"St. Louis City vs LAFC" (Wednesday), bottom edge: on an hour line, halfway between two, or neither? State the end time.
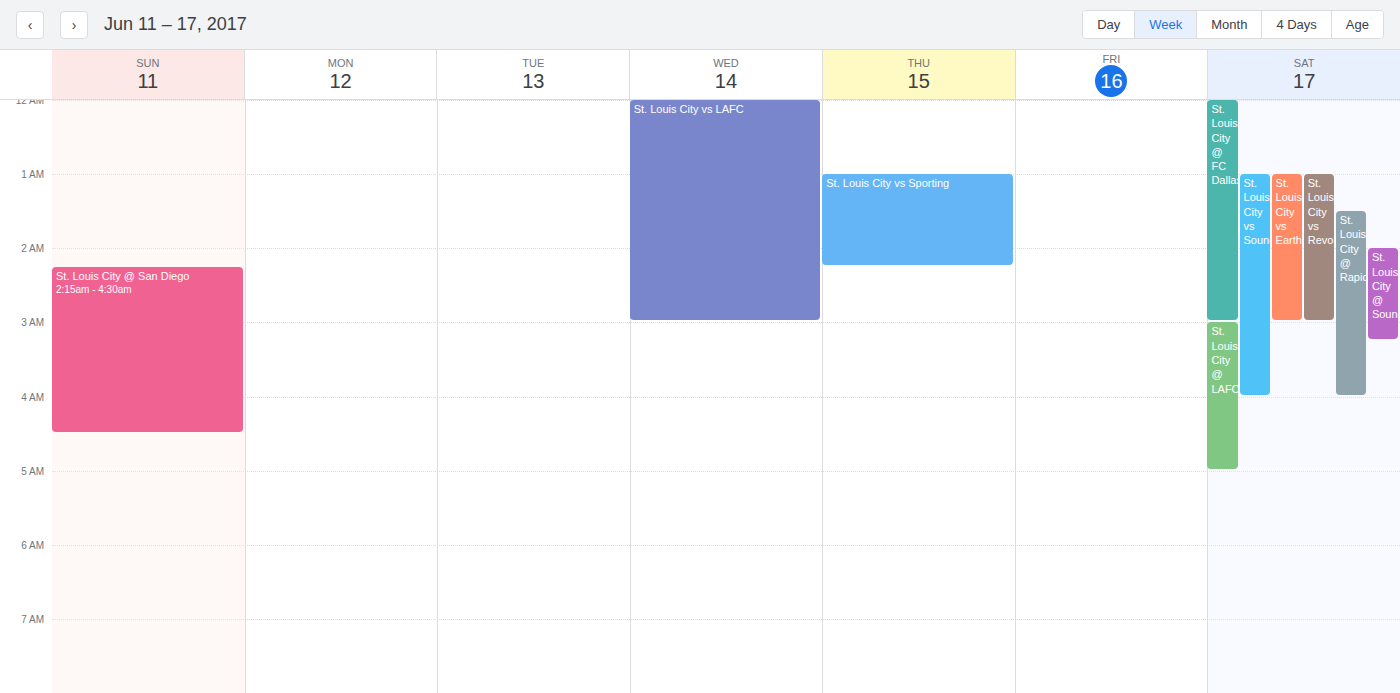
3:00 AM -- exactly on the 3 AM line.